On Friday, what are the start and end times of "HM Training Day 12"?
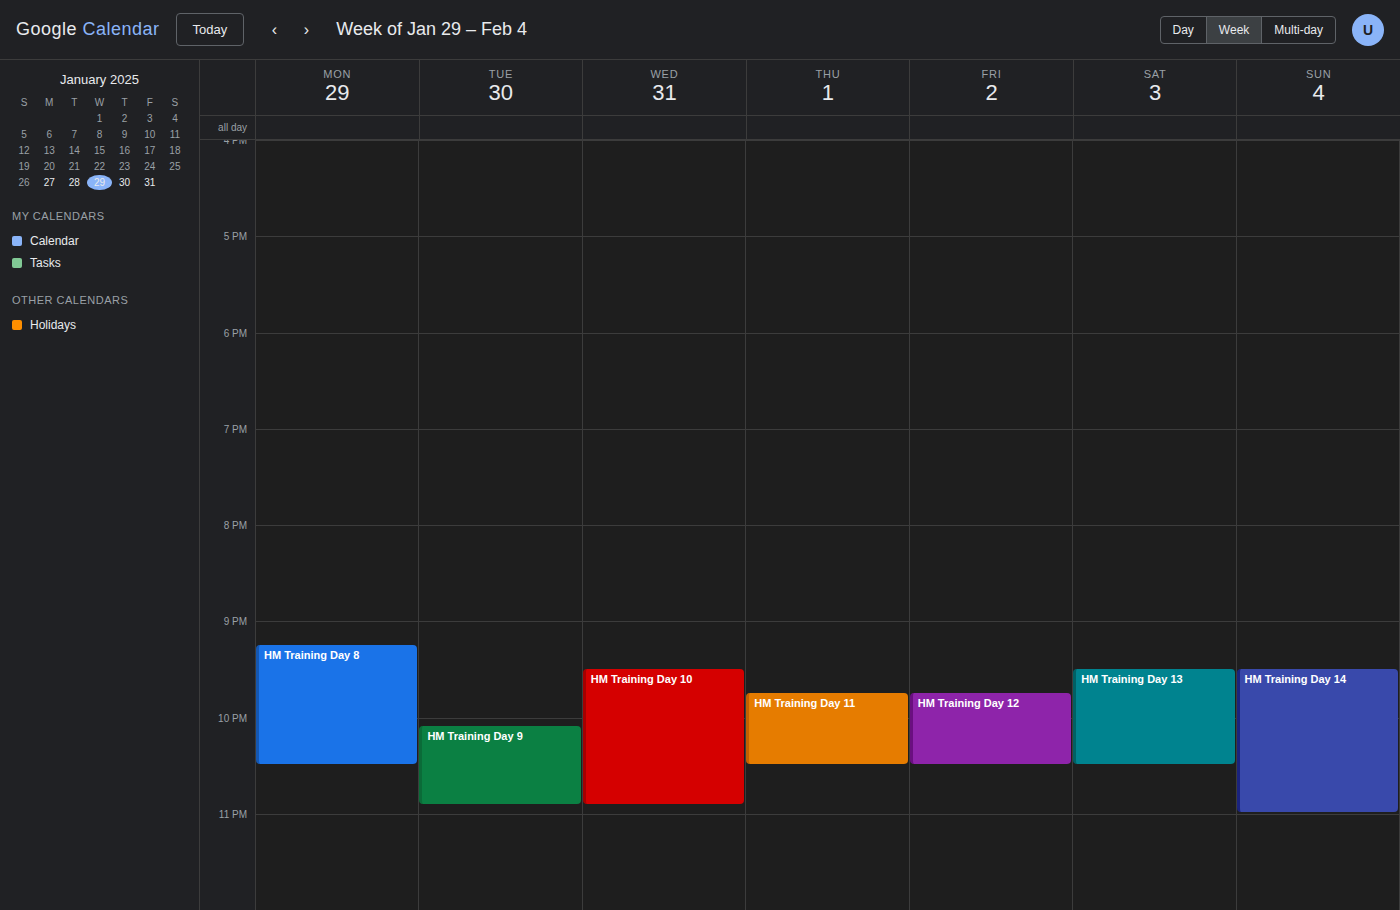
9:45 PM to 10:30 PM